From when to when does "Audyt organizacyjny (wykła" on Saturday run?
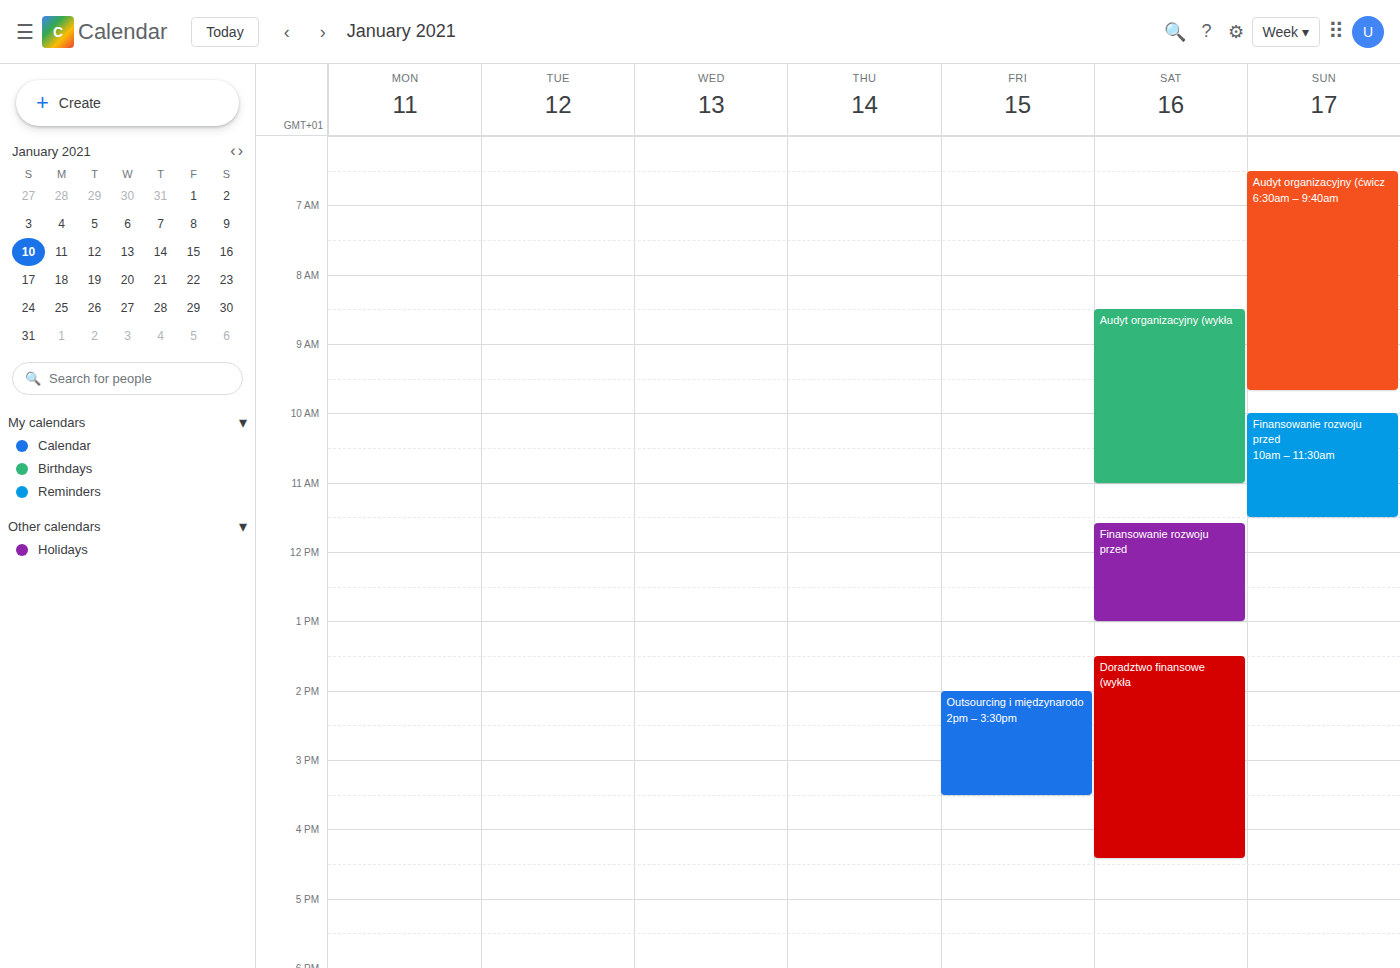
8:30 AM to 11:00 AM